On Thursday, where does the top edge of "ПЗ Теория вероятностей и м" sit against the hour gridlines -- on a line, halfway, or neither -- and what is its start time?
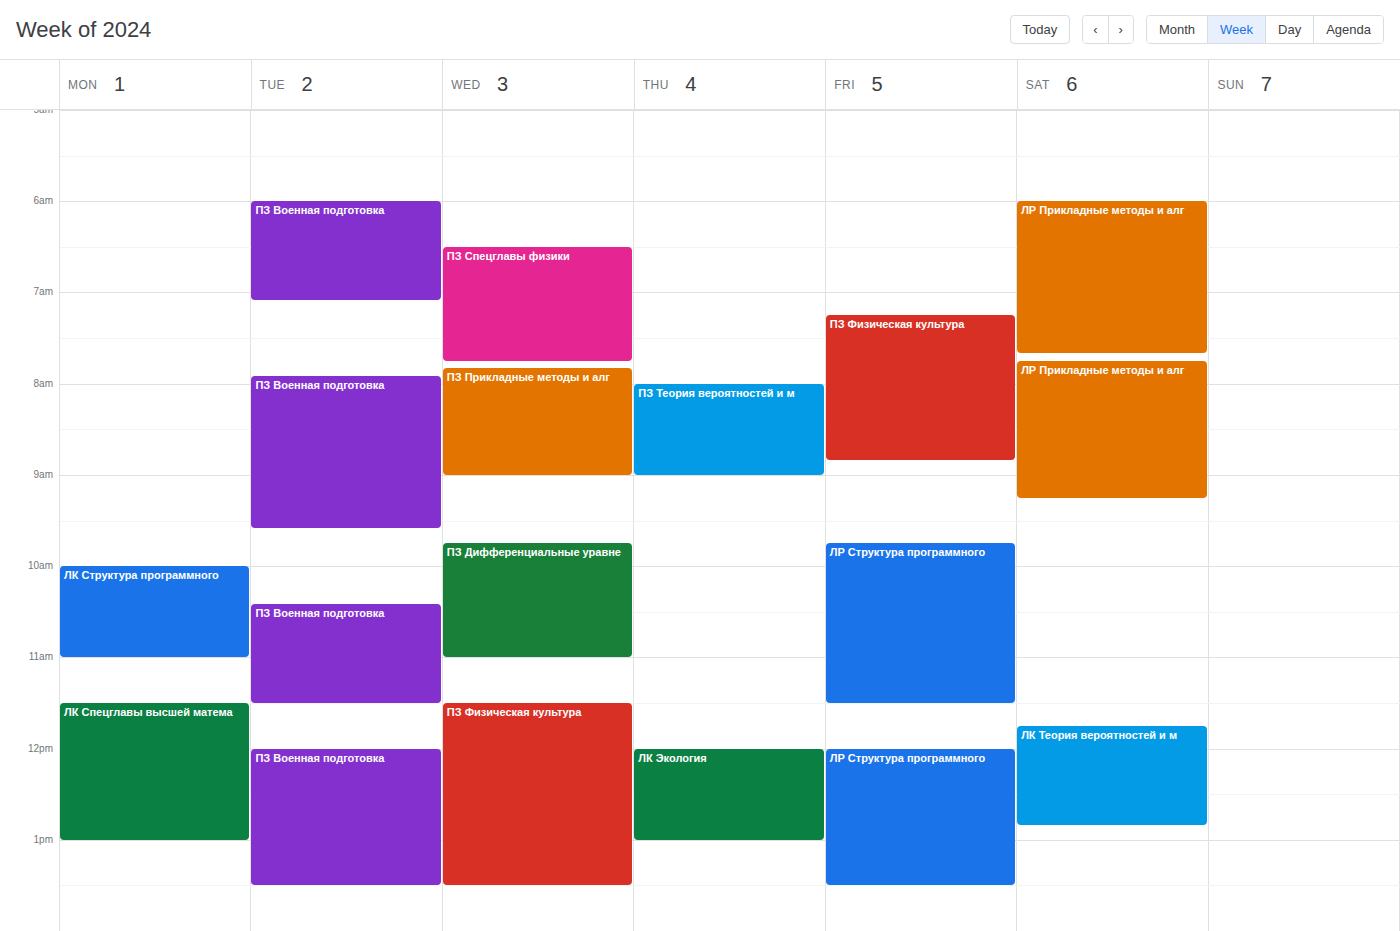
8:00 AM -- exactly on the 8 AM line.